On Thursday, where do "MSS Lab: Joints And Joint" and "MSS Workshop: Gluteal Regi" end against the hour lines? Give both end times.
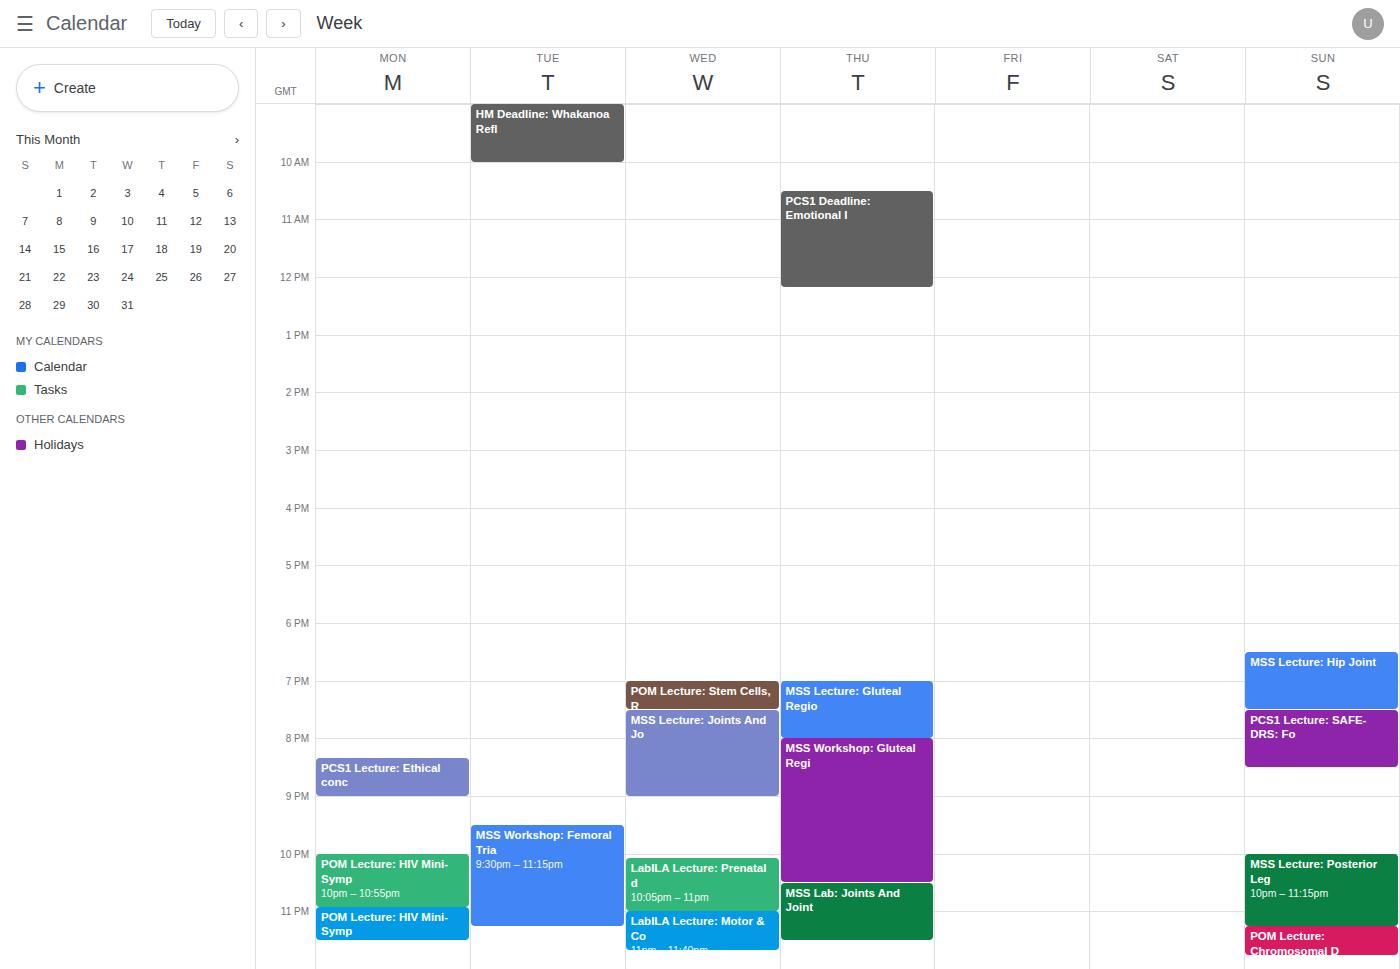
"MSS Lab: Joints And Joint": 11:30 PM, halfway between the 11 PM and 12 AM lines. "MSS Workshop: Gluteal Regi": 10:30 PM, halfway between the 10 PM and 11 PM lines.